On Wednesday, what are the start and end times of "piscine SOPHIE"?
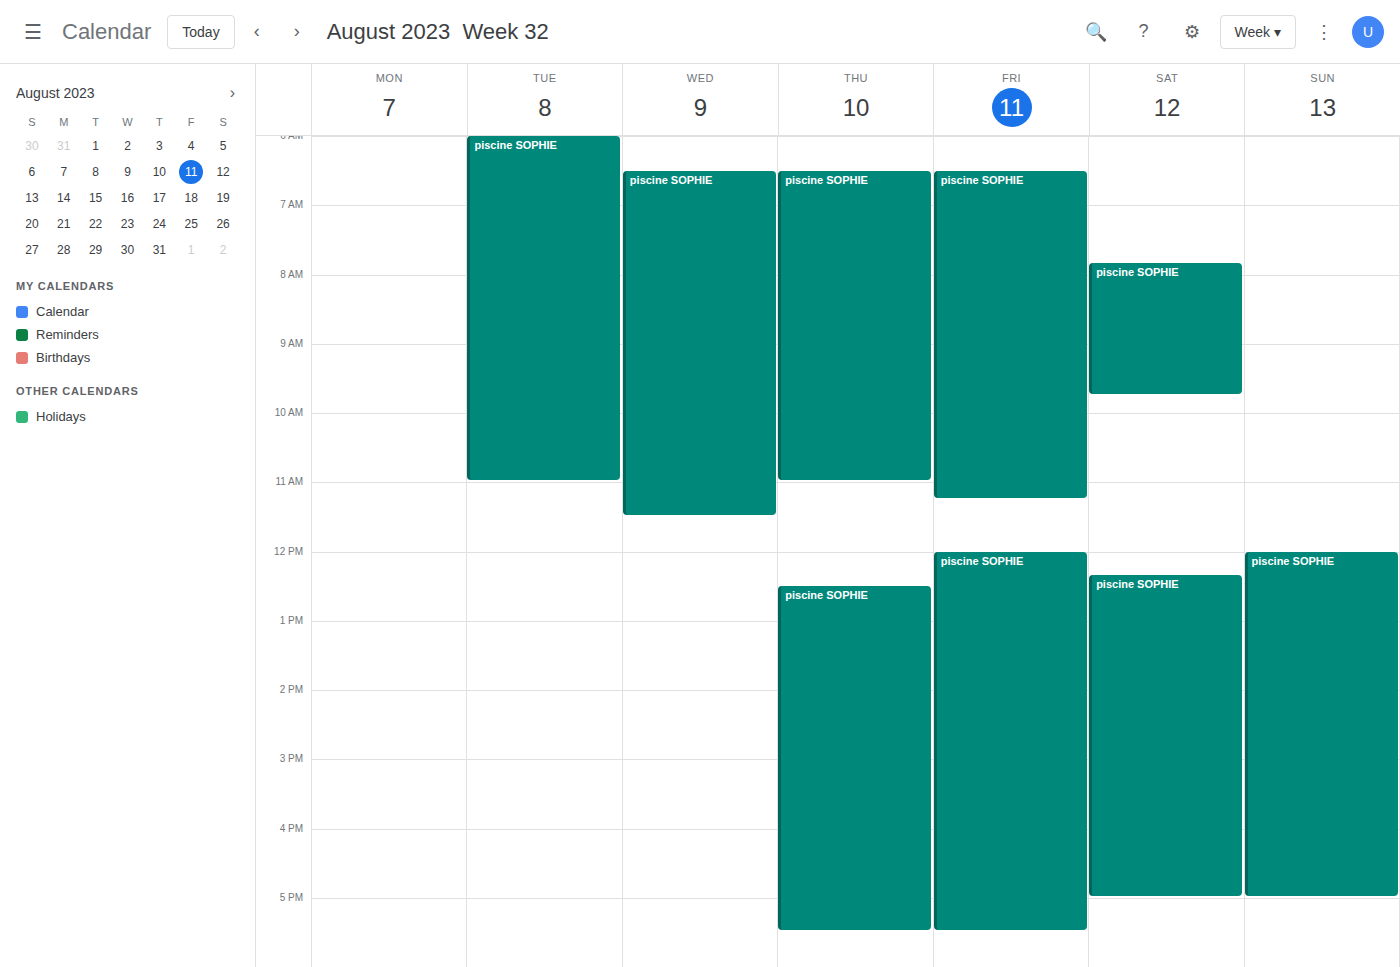
6:30 AM to 11:30 AM